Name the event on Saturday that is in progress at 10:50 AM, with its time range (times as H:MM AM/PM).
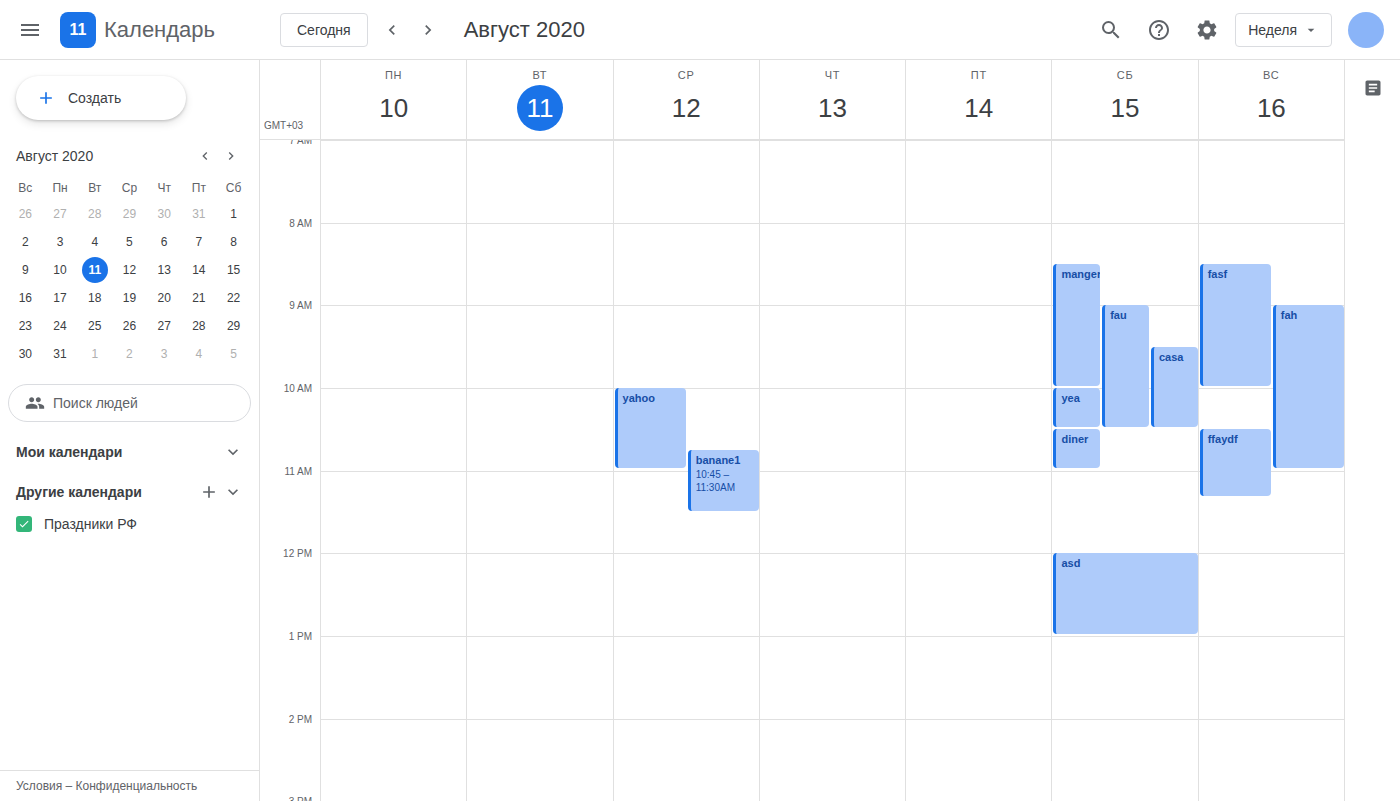
"diner", 10:30 AM to 11:00 AM